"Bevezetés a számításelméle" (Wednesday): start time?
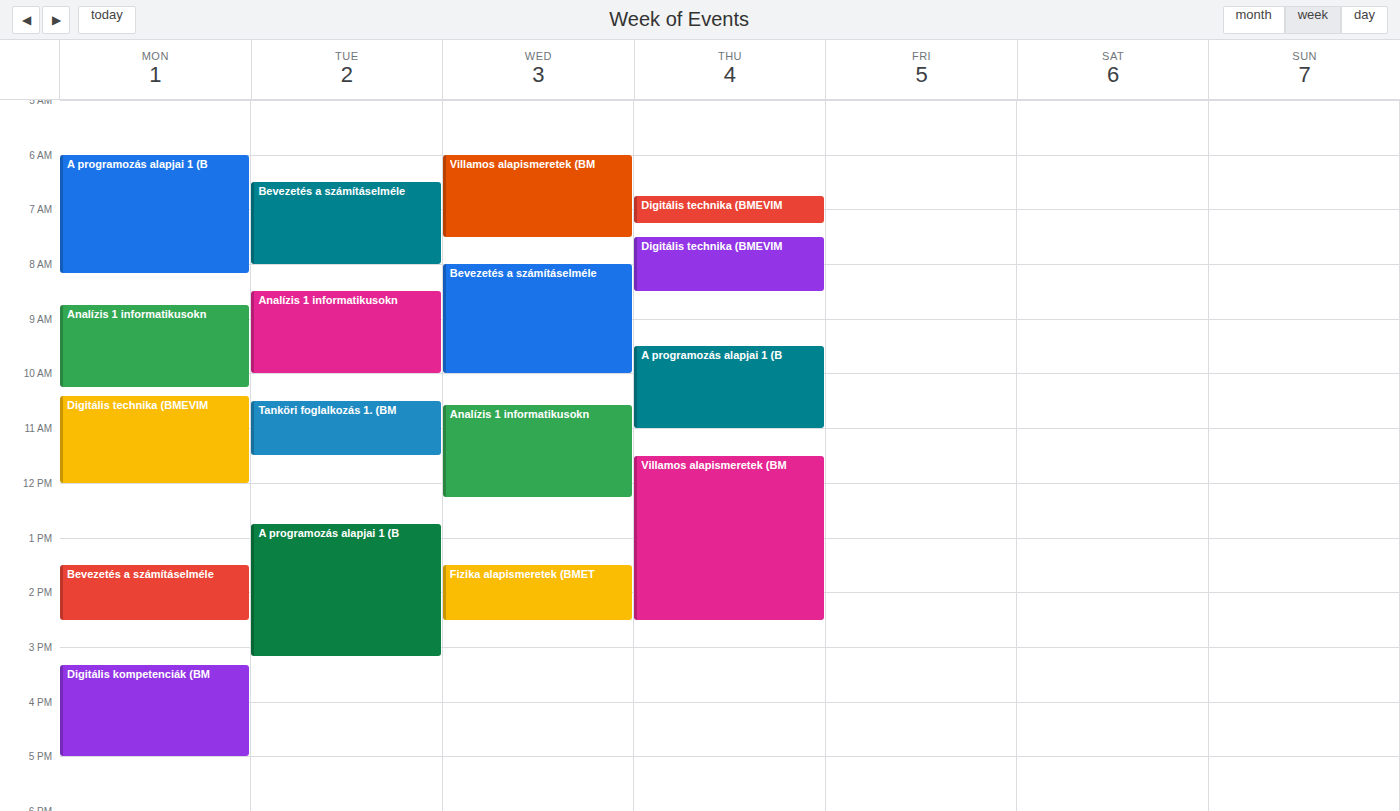
8:00 AM